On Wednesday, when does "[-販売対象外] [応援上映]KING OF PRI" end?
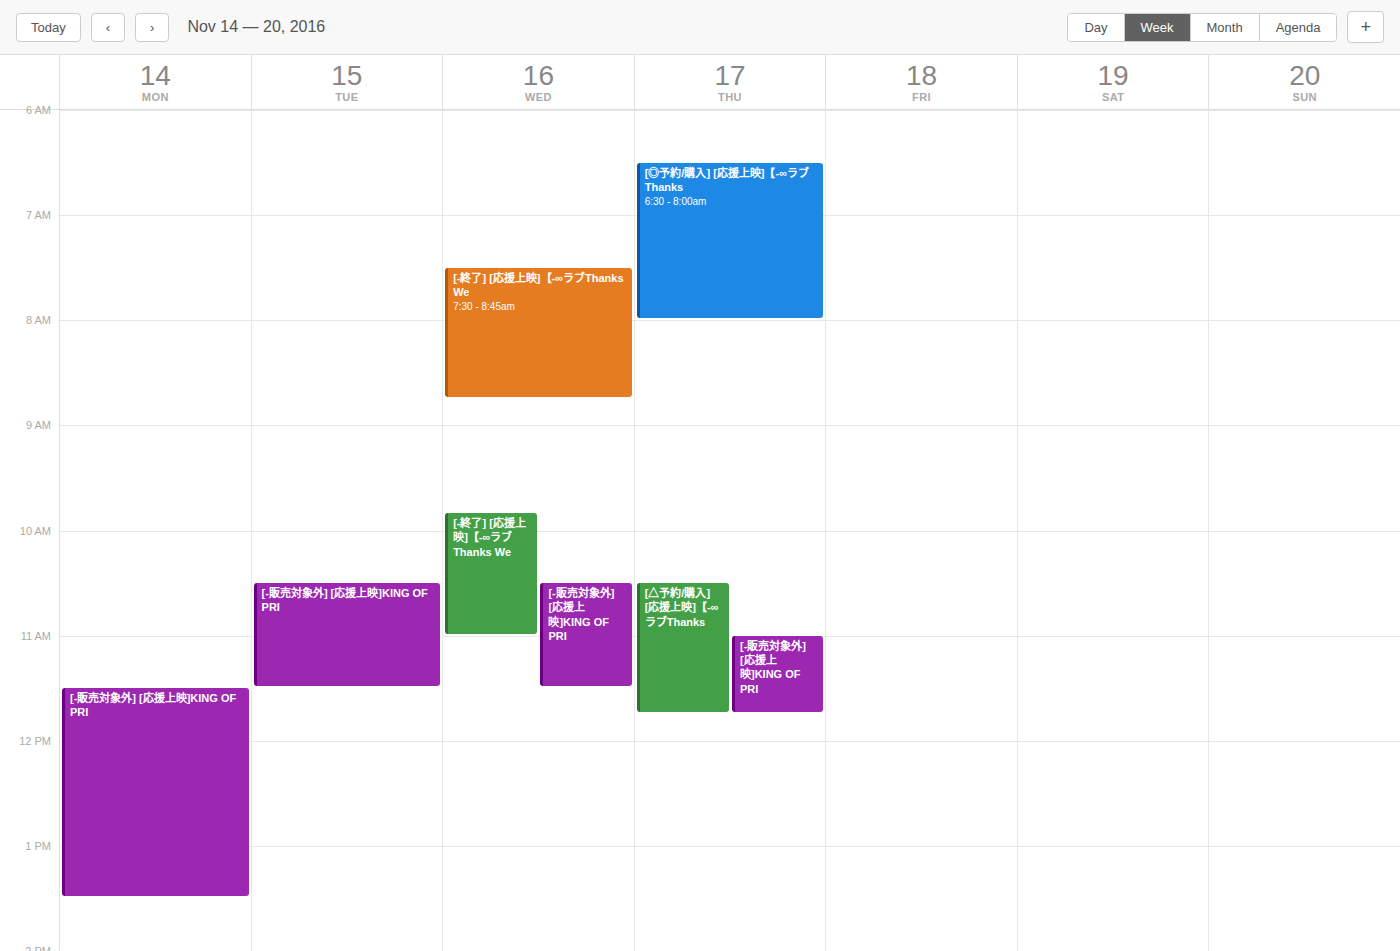
11:30 AM